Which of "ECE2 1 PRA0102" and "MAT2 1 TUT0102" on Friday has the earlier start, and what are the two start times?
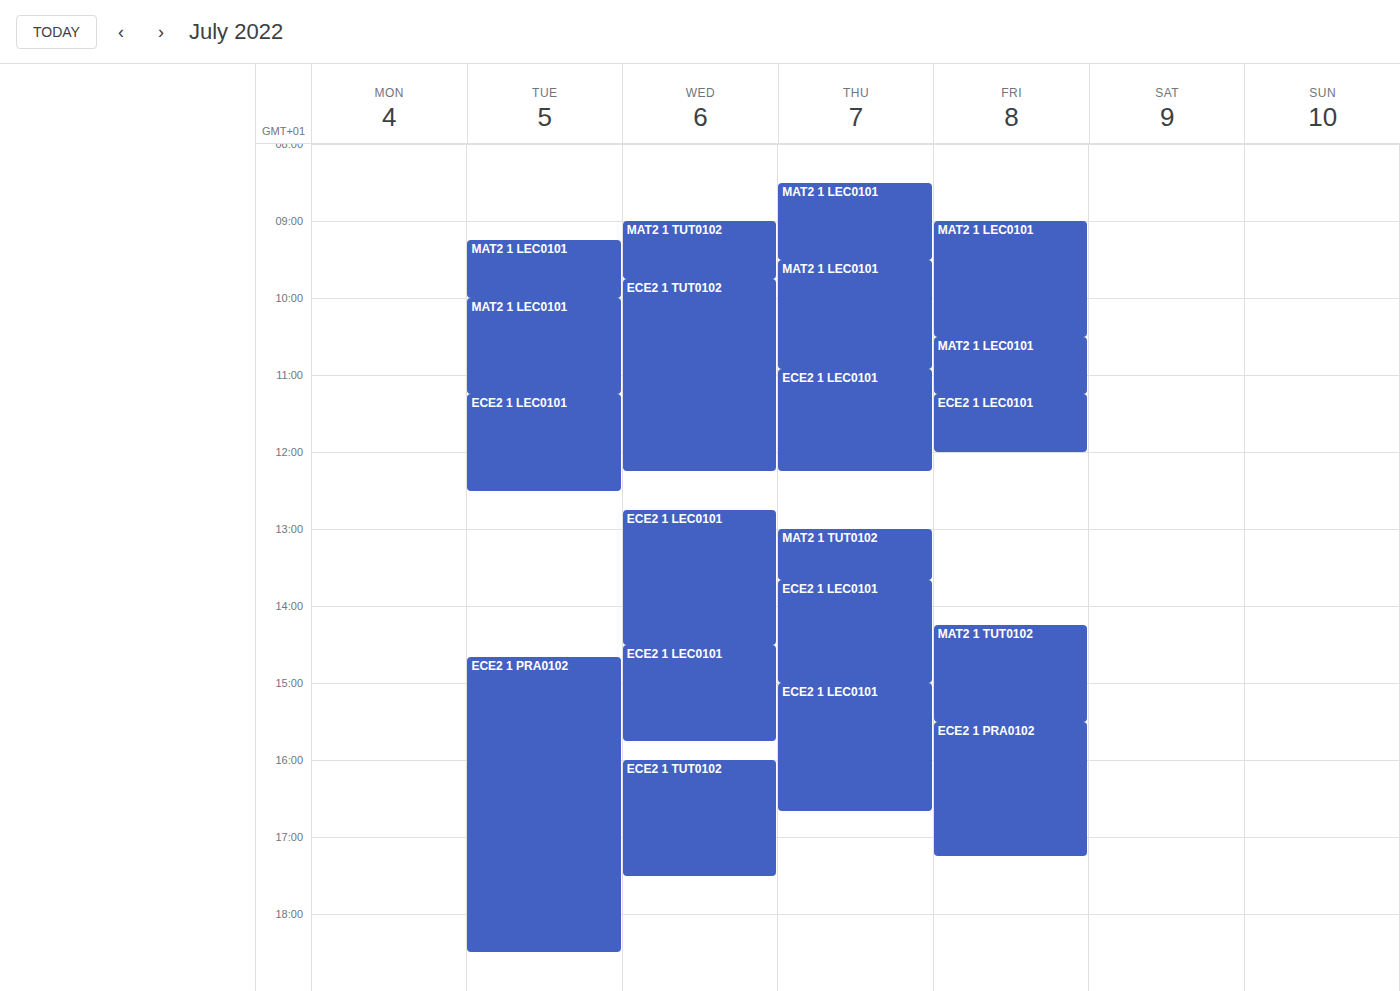
"MAT2 1 TUT0102" 14:15; "ECE2 1 PRA0102" 15:30.